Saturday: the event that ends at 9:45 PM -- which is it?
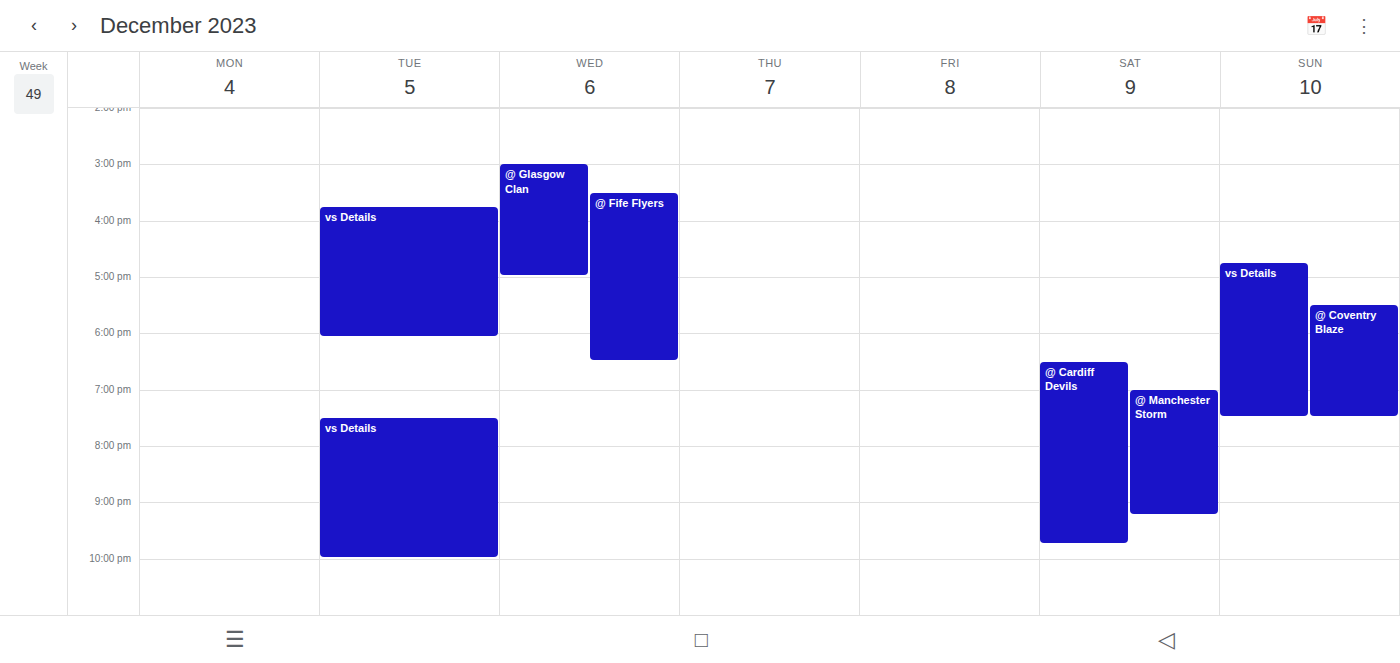
"@ Cardiff Devils"